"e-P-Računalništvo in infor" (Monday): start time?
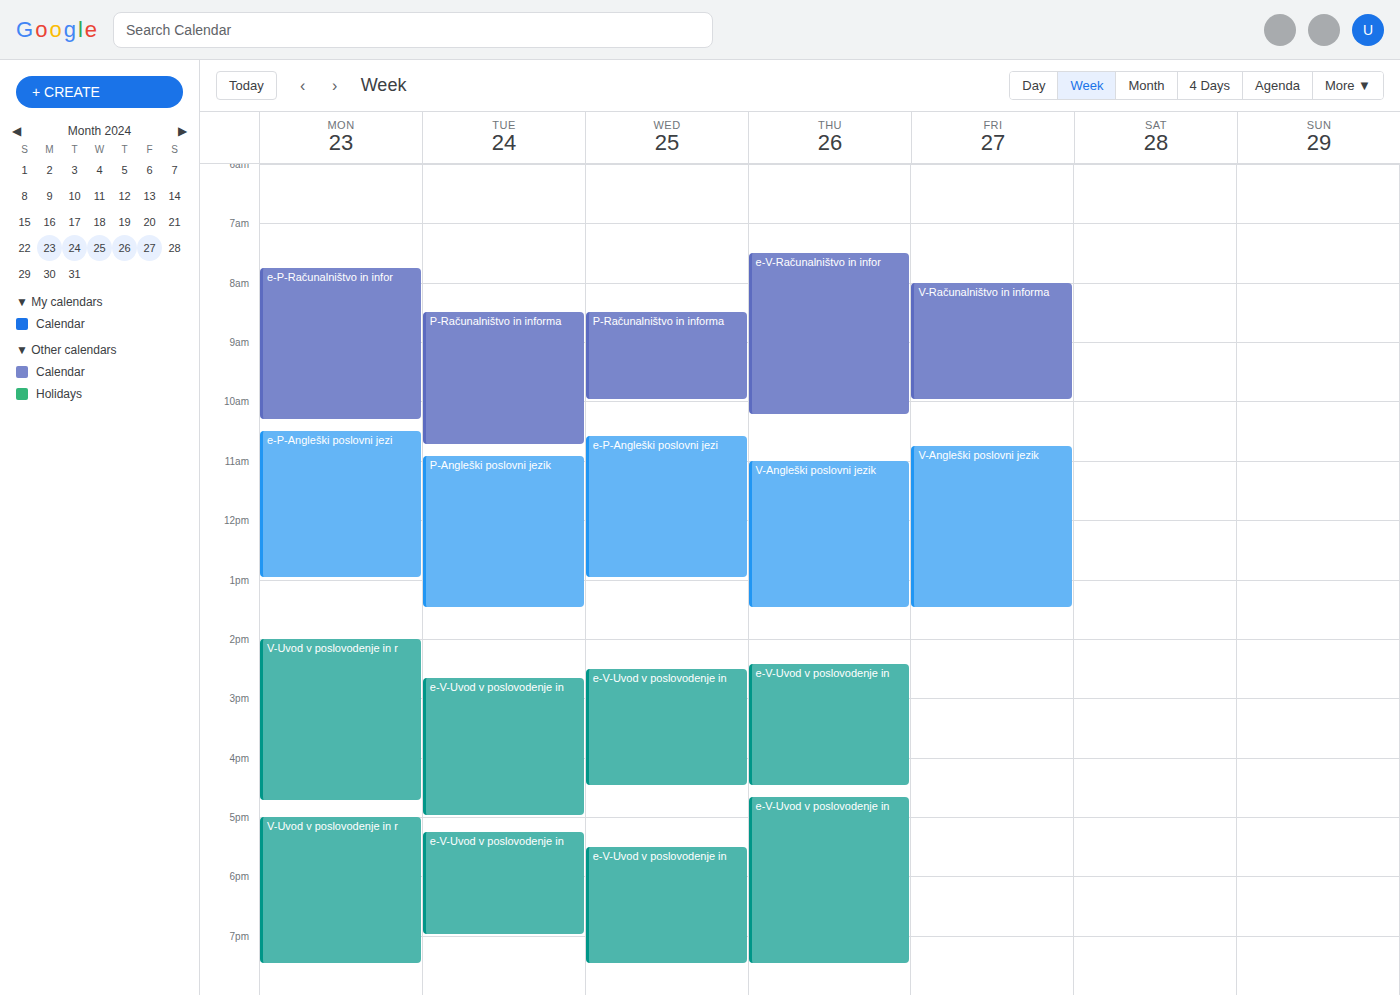
7:45 AM